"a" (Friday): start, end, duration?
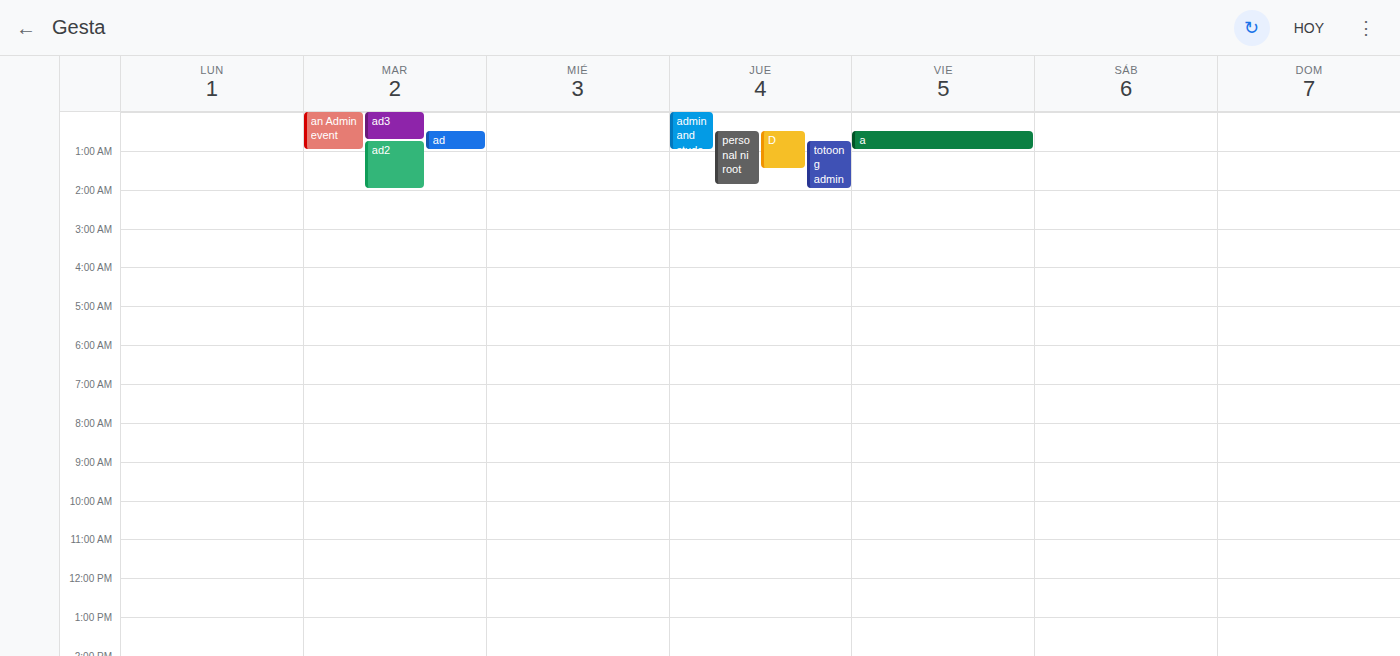
12:30 AM to 1:00 AM, 30 minutes